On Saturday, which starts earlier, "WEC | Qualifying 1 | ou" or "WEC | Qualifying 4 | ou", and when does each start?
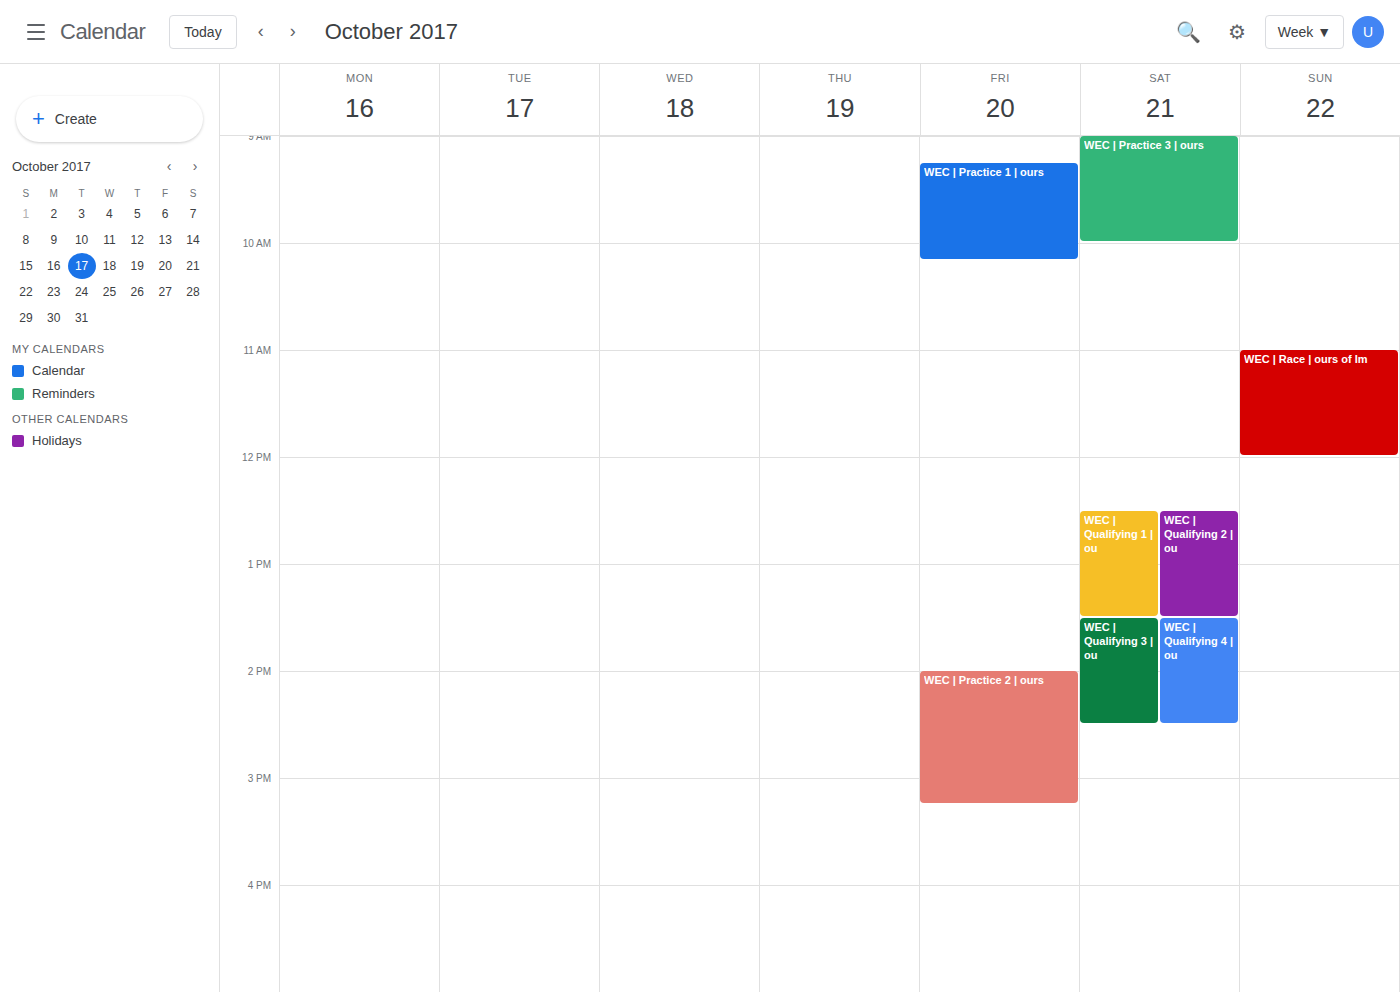
"WEC | Qualifying 1 | ou" 12:30; "WEC | Qualifying 4 | ou" 13:30.